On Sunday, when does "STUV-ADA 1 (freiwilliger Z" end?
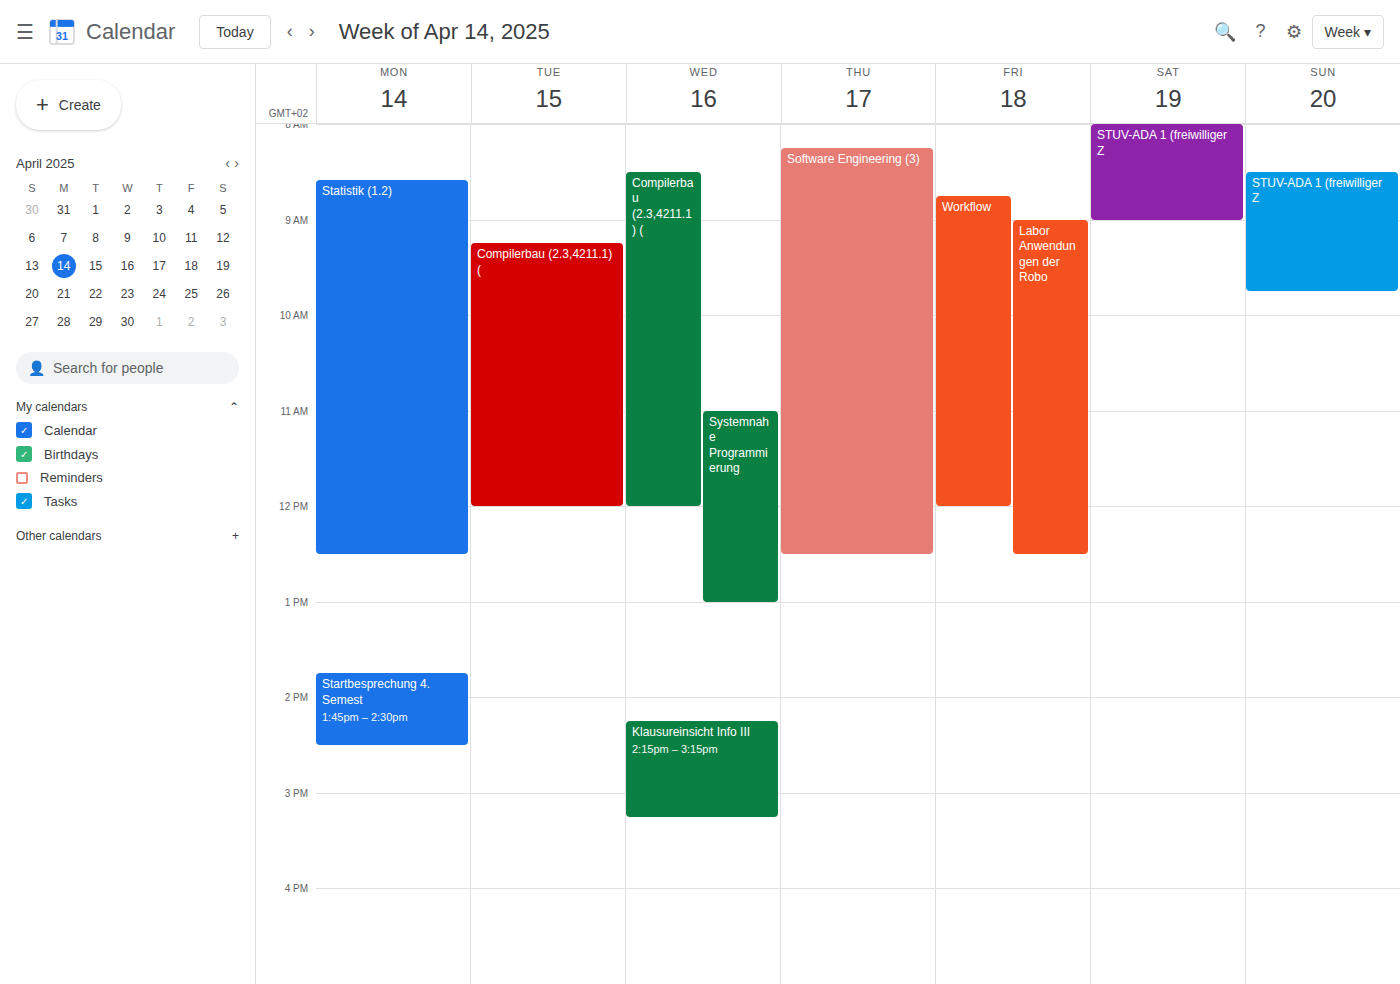
9:45 AM